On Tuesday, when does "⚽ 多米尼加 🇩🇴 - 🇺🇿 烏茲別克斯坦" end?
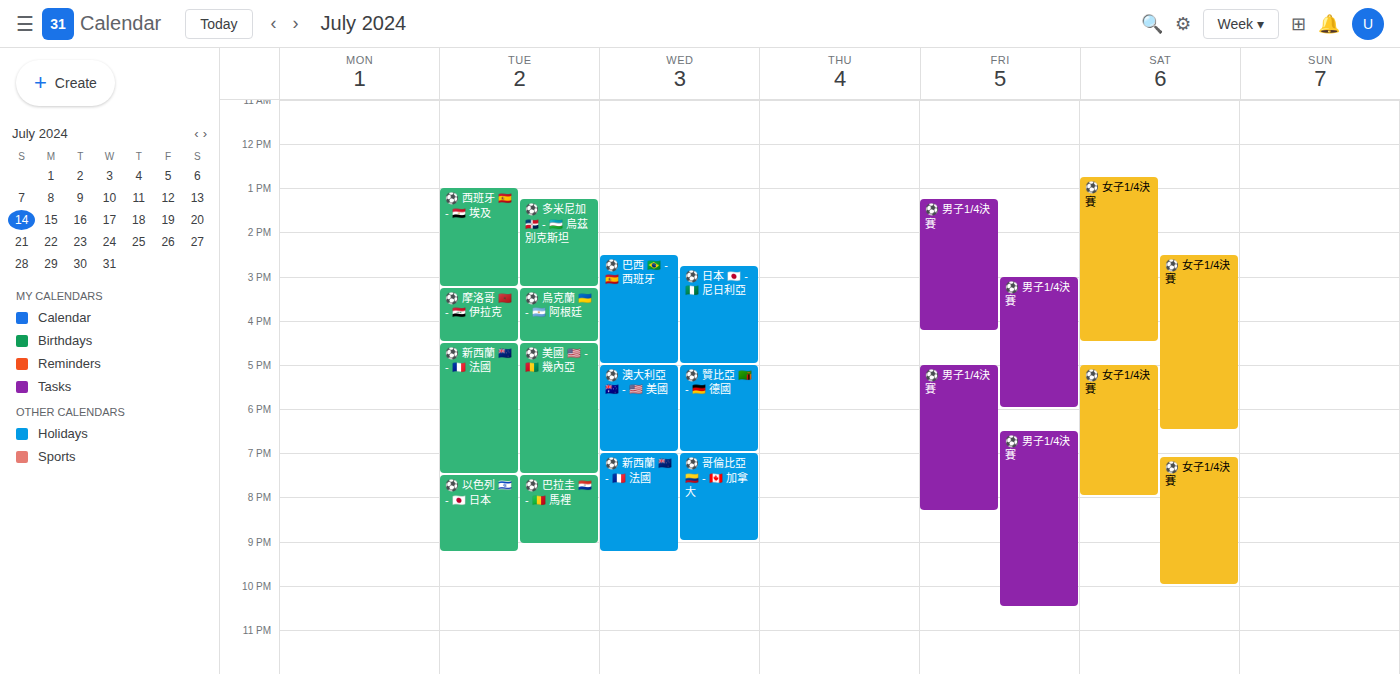
3:15 PM